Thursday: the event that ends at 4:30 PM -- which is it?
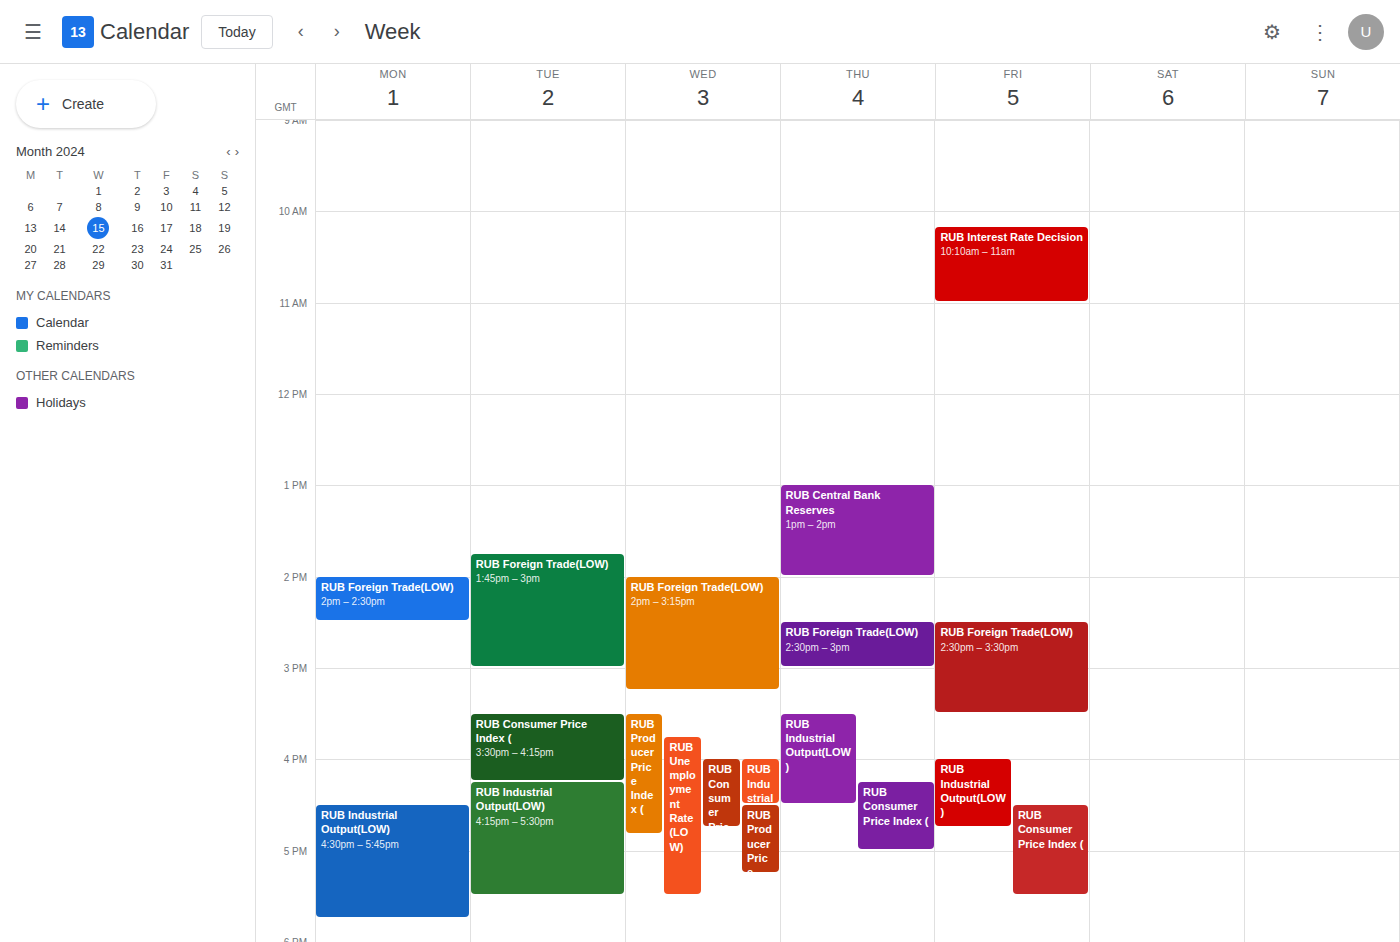
"RUB Industrial Output(LOW)"